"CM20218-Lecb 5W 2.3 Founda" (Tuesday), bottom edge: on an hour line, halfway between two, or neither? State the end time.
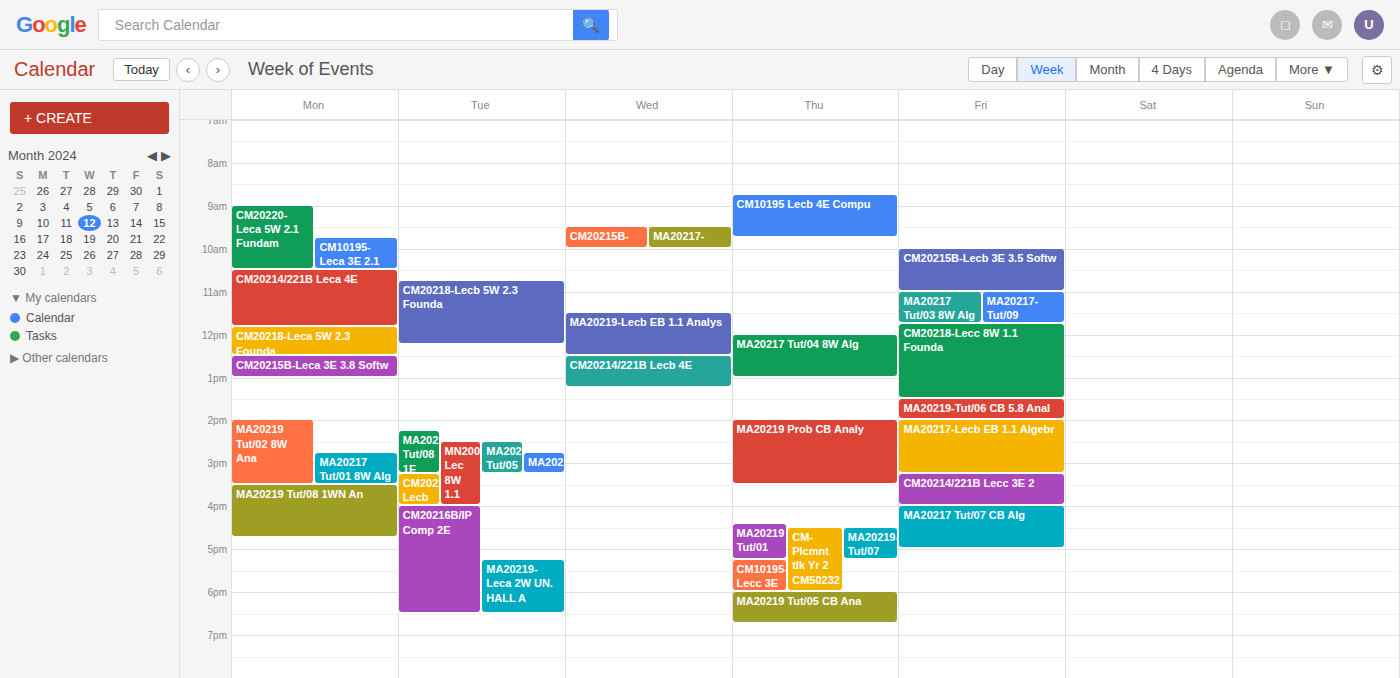
12:15 PM -- neither: a quarter of the way from the 12 PM line to the 1 PM line.